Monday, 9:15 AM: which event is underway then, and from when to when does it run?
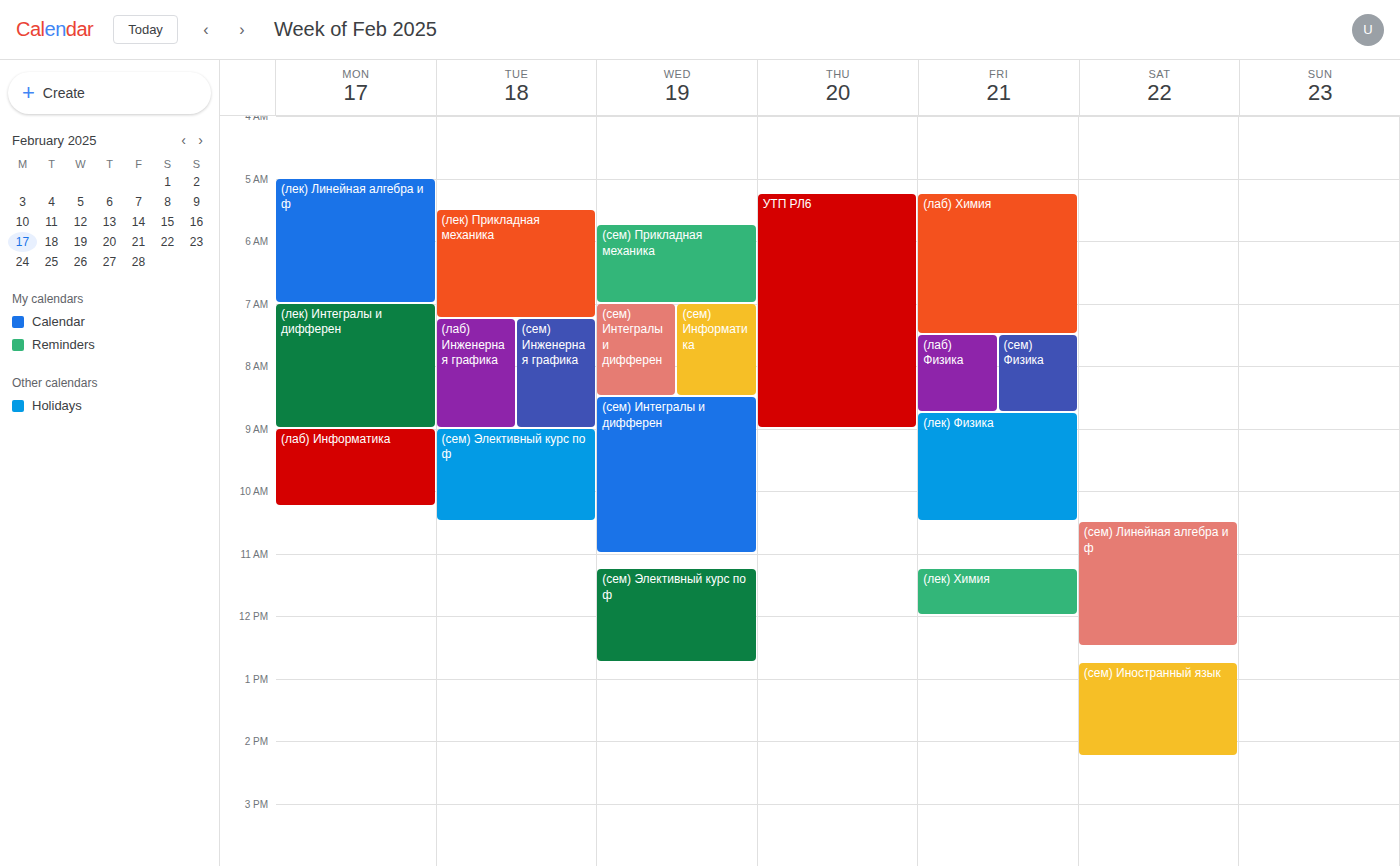
"(лаб) Информатика", 9:00 AM to 10:15 AM